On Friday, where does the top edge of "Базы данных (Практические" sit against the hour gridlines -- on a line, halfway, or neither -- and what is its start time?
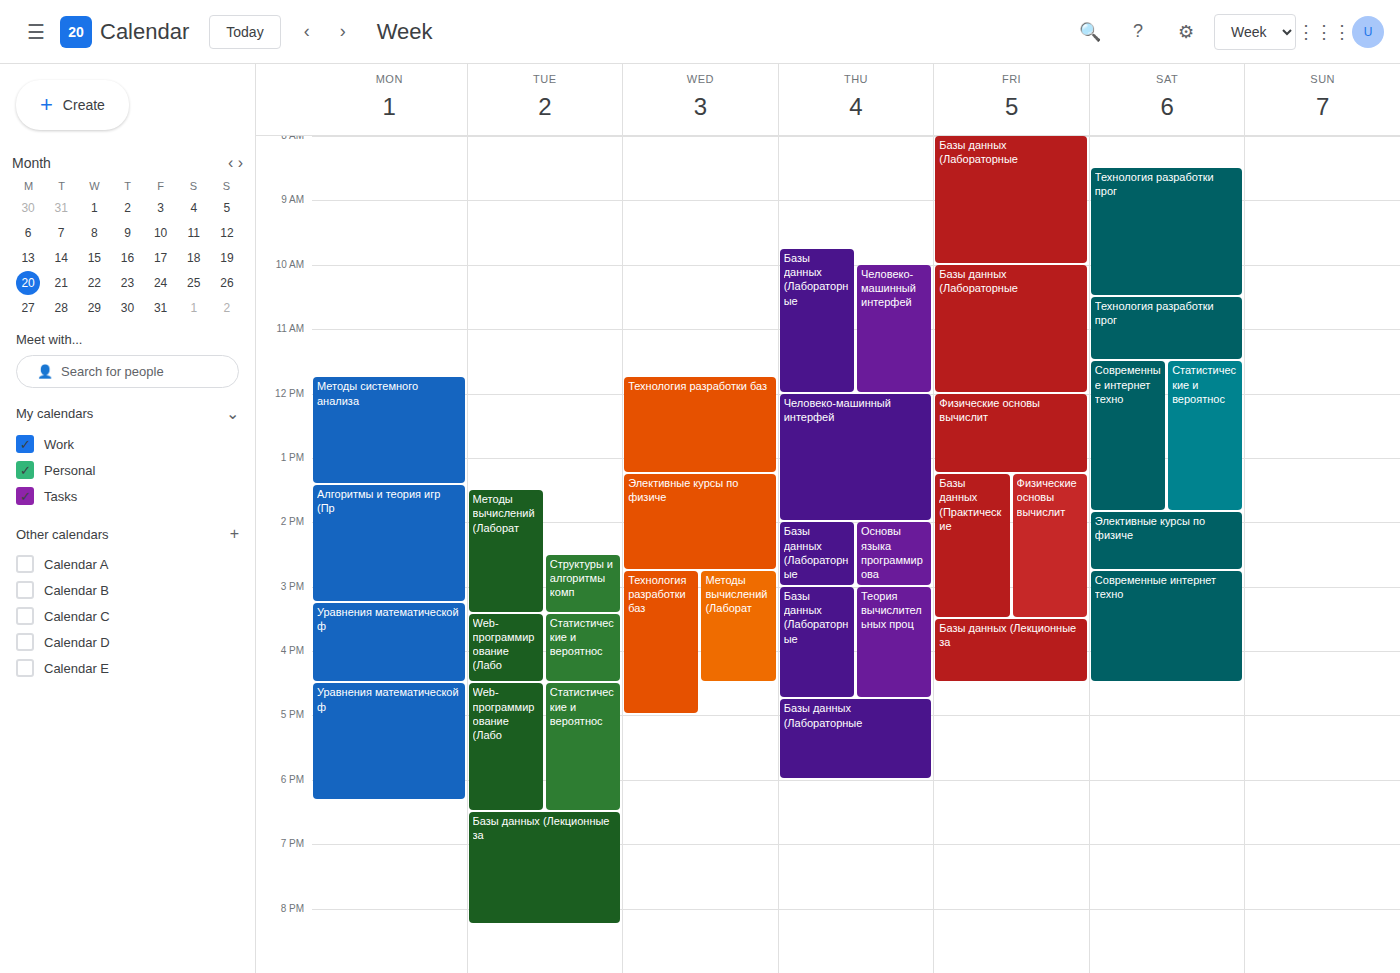
13:15 -- neither: a quarter of the way from the 13:00 line to the 14:00 line.